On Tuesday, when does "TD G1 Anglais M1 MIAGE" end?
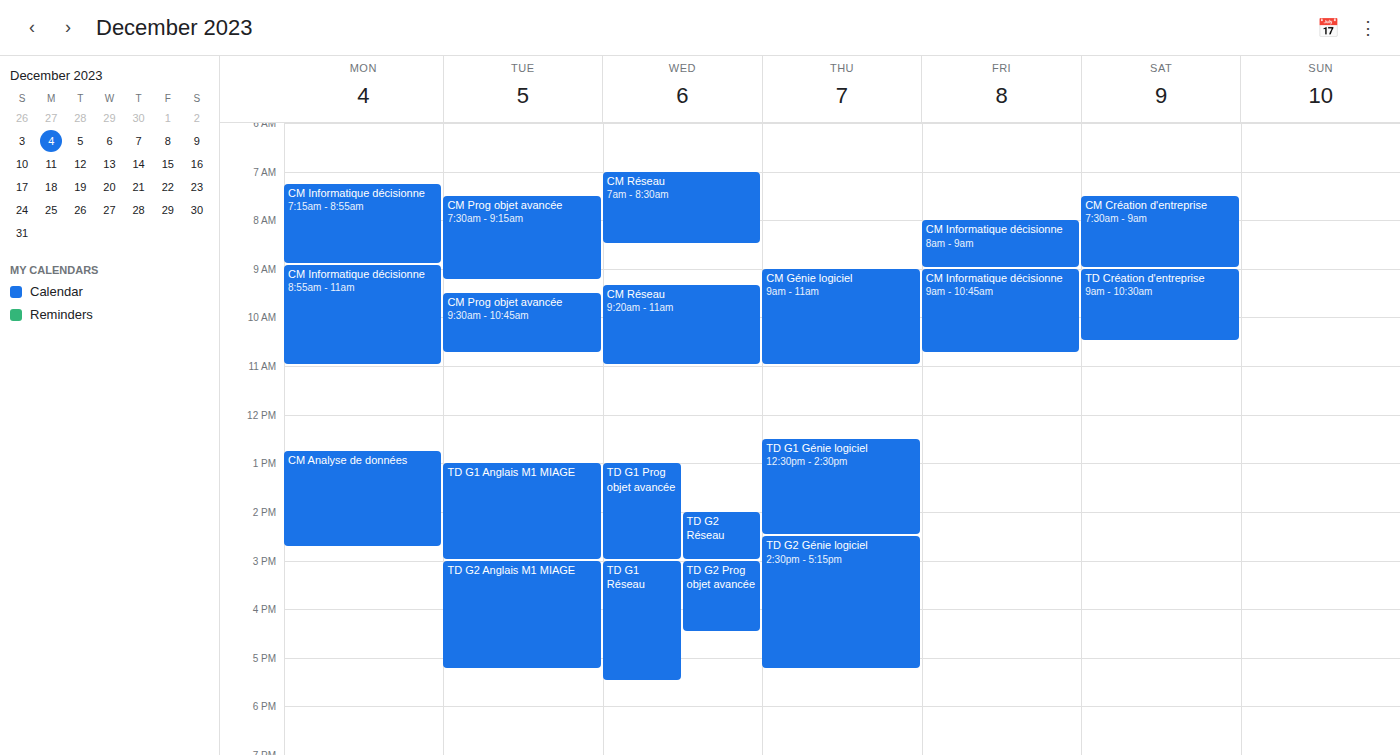
3:00 PM